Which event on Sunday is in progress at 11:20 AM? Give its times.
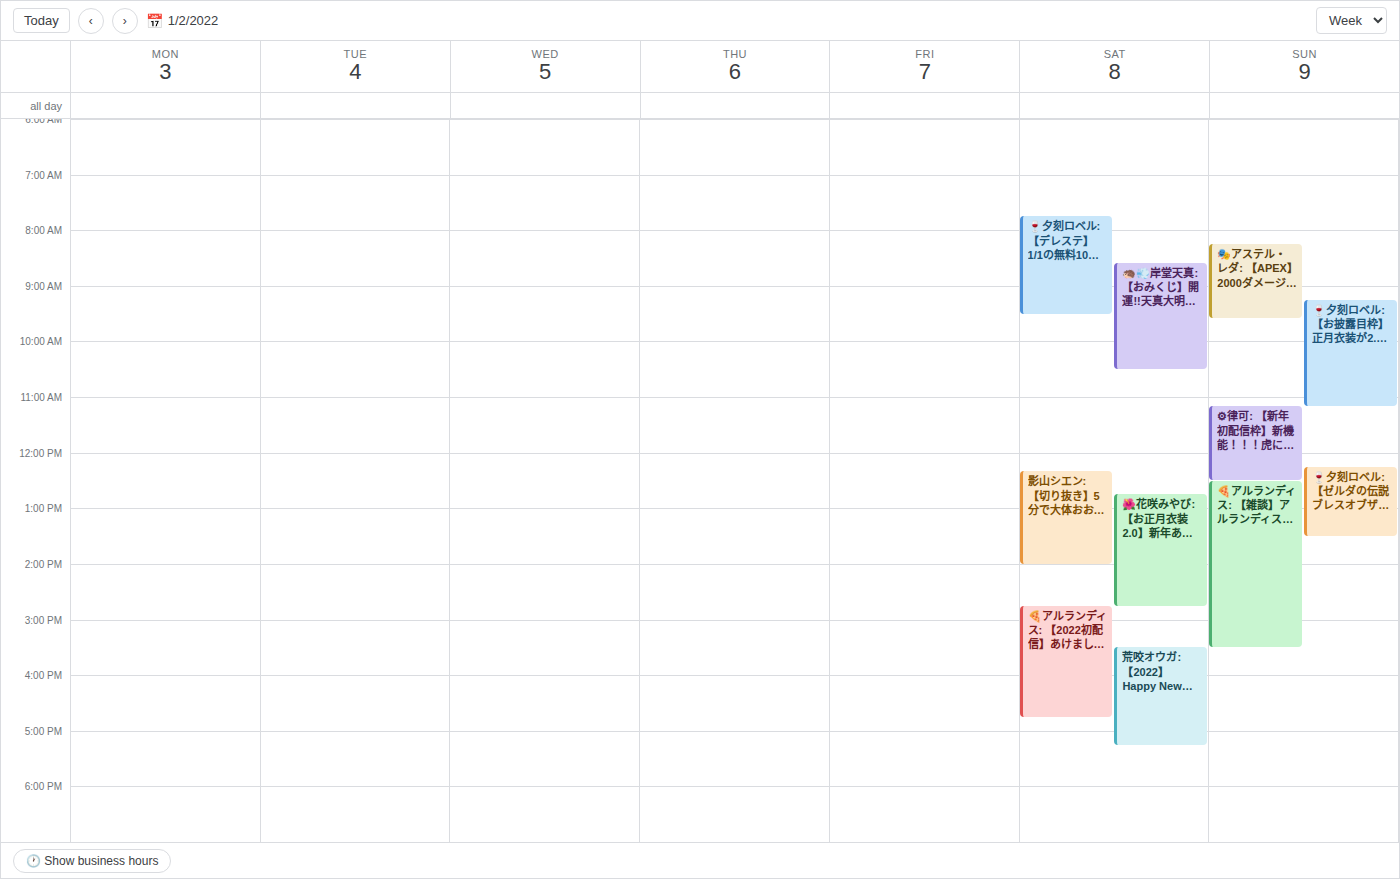
"⚙律可: 【新年初配信枠】新機能！！！虎になっておみ", 11:10 AM to 12:30 PM